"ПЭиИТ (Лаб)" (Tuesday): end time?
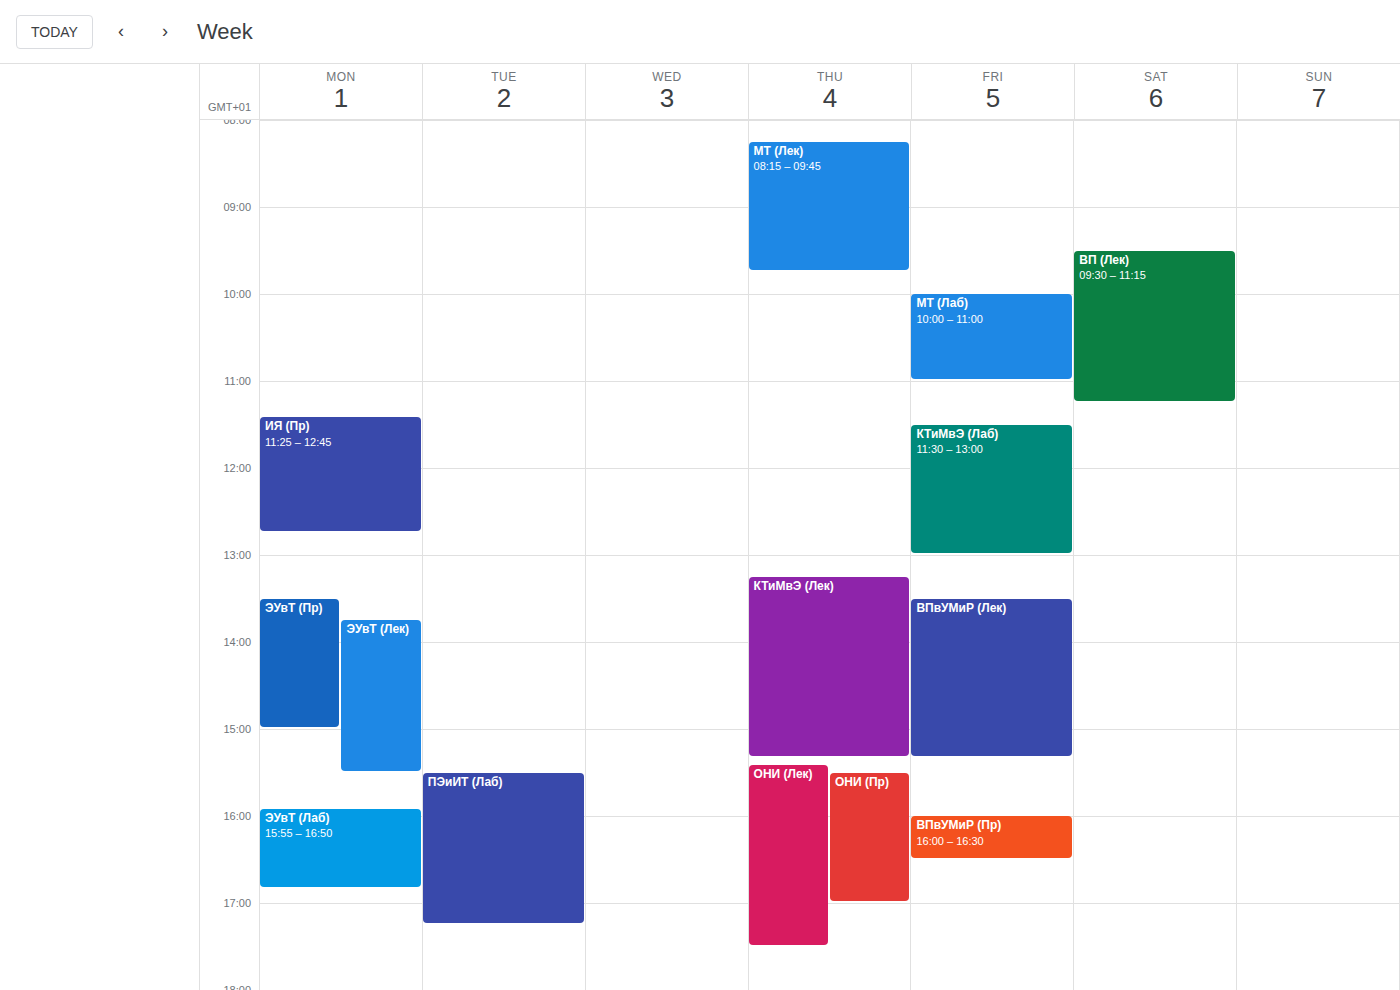
5:15 PM